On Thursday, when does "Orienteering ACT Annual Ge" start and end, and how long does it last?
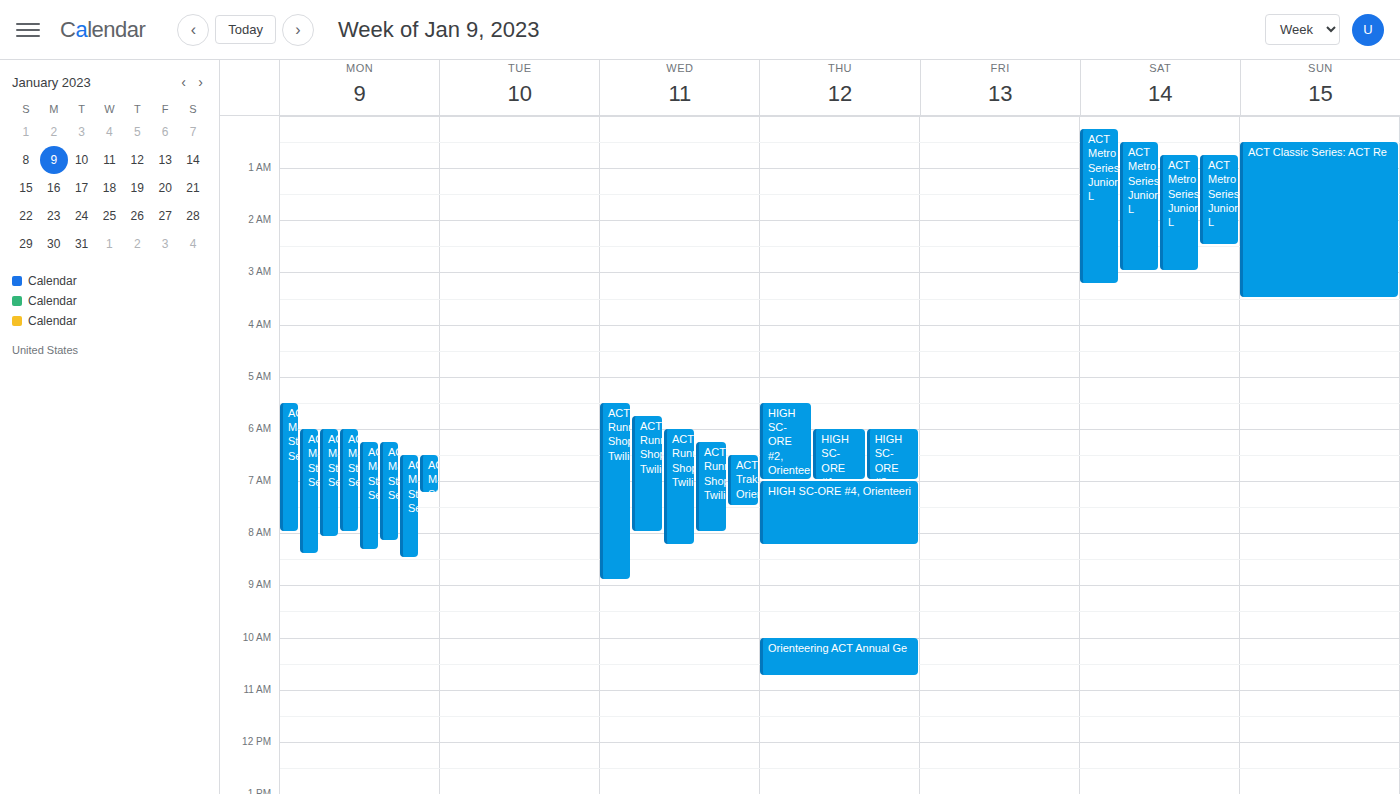
10:00 AM to 10:45 AM, 45 minutes